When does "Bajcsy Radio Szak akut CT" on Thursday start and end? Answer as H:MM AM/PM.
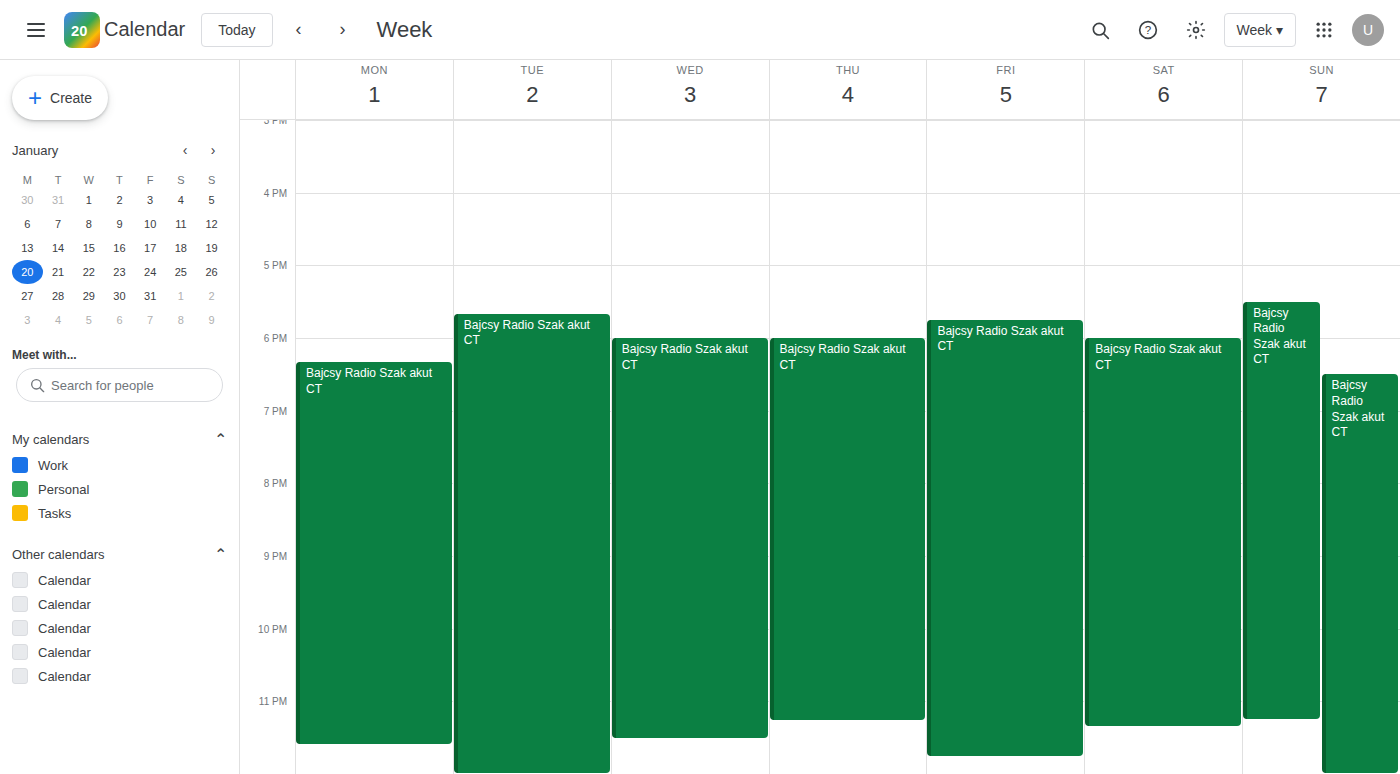
6:00 PM to 11:15 PM